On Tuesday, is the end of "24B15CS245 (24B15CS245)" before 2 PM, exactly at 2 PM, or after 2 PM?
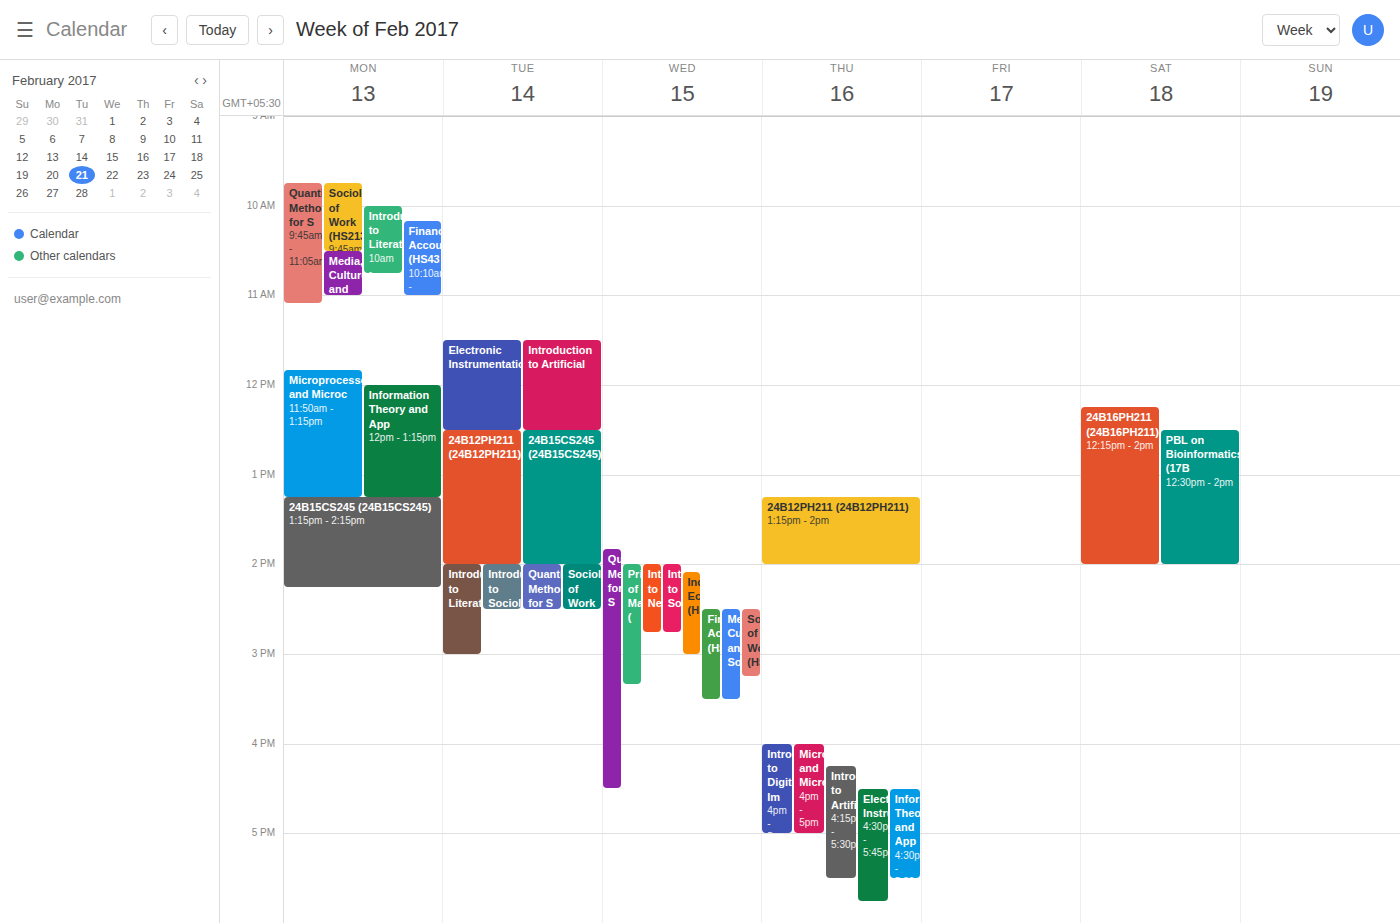
2:00 PM -- exactly at 2 PM, on the 2 PM line.